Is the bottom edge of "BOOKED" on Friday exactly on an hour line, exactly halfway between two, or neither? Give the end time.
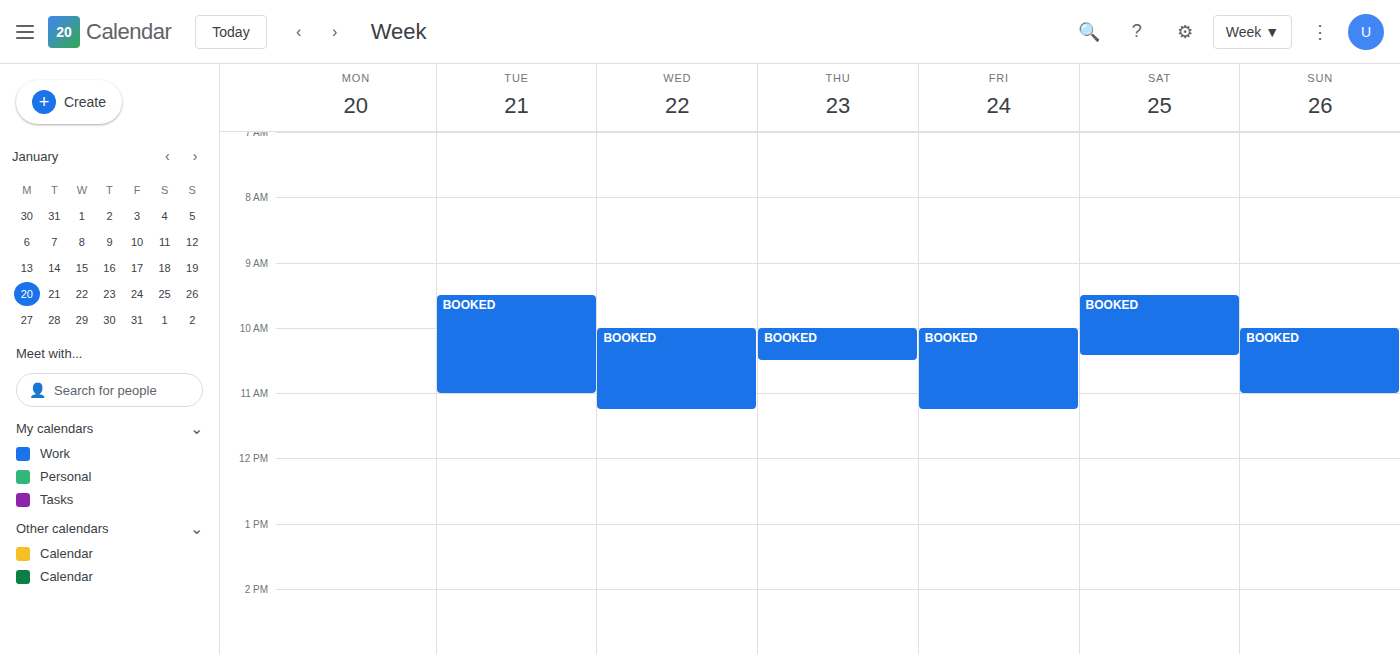
11:15 AM -- neither: a quarter of the way from the 11 AM line to the 12 PM line.